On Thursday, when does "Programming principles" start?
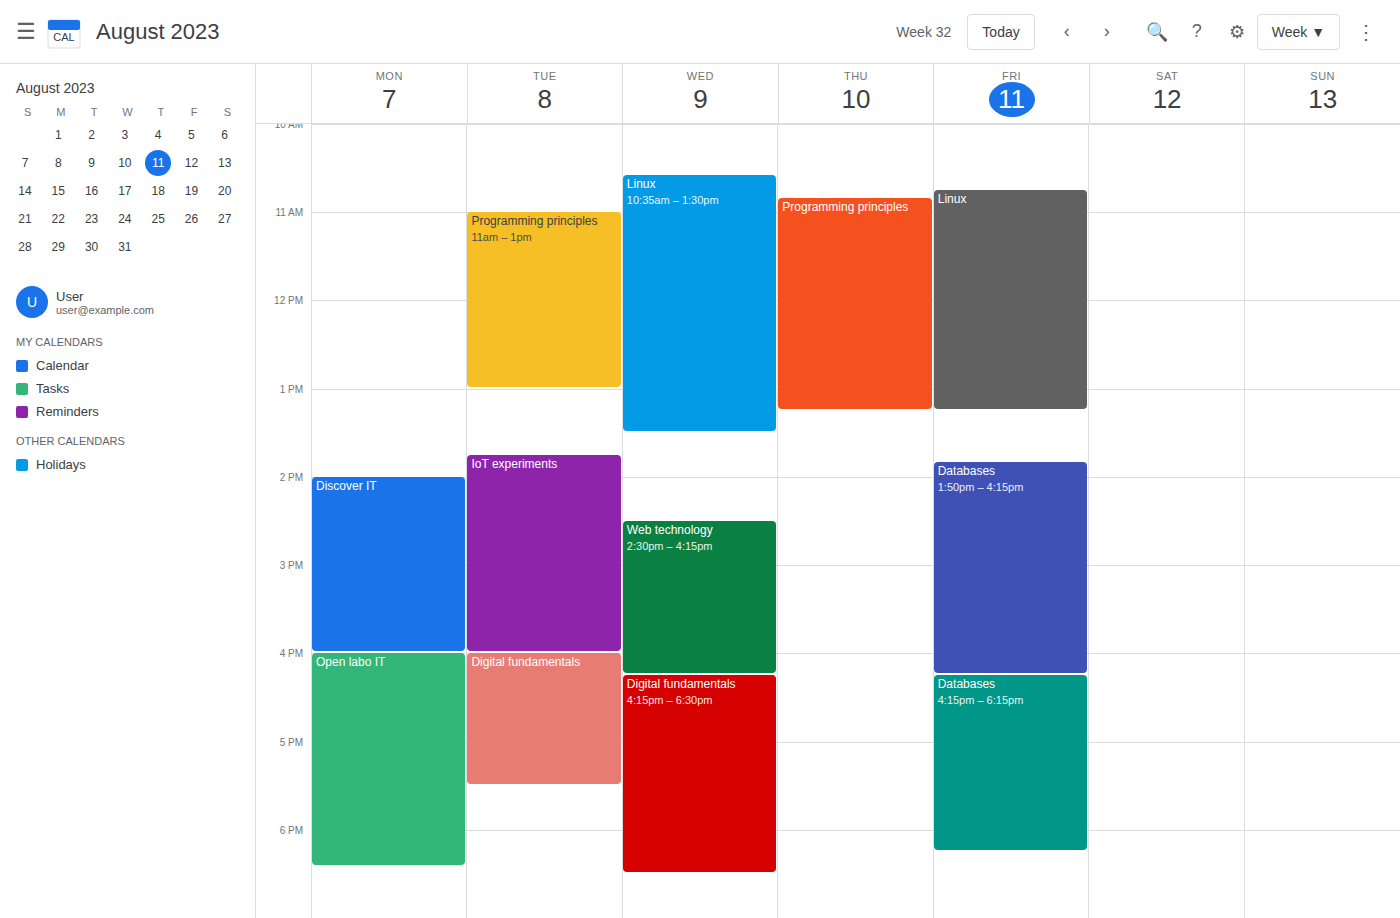
10:50 AM